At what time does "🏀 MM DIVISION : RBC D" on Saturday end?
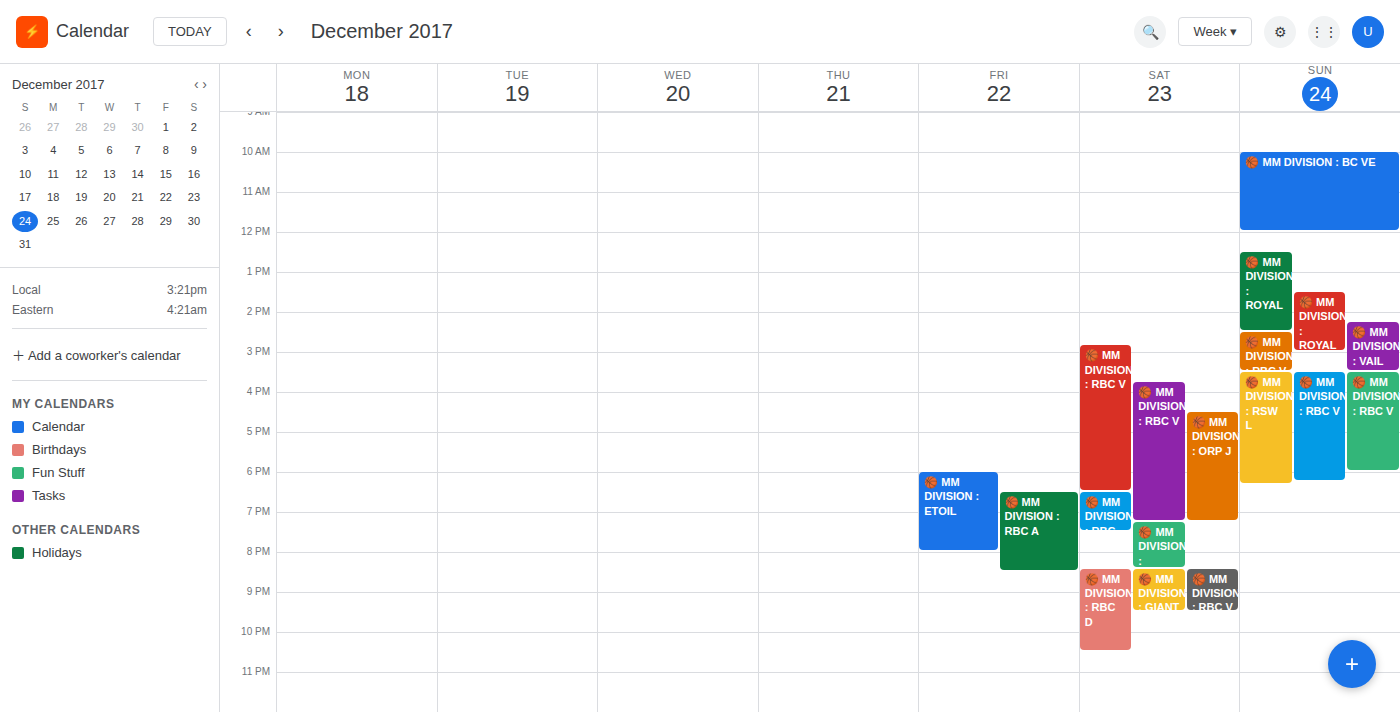
10:30 PM